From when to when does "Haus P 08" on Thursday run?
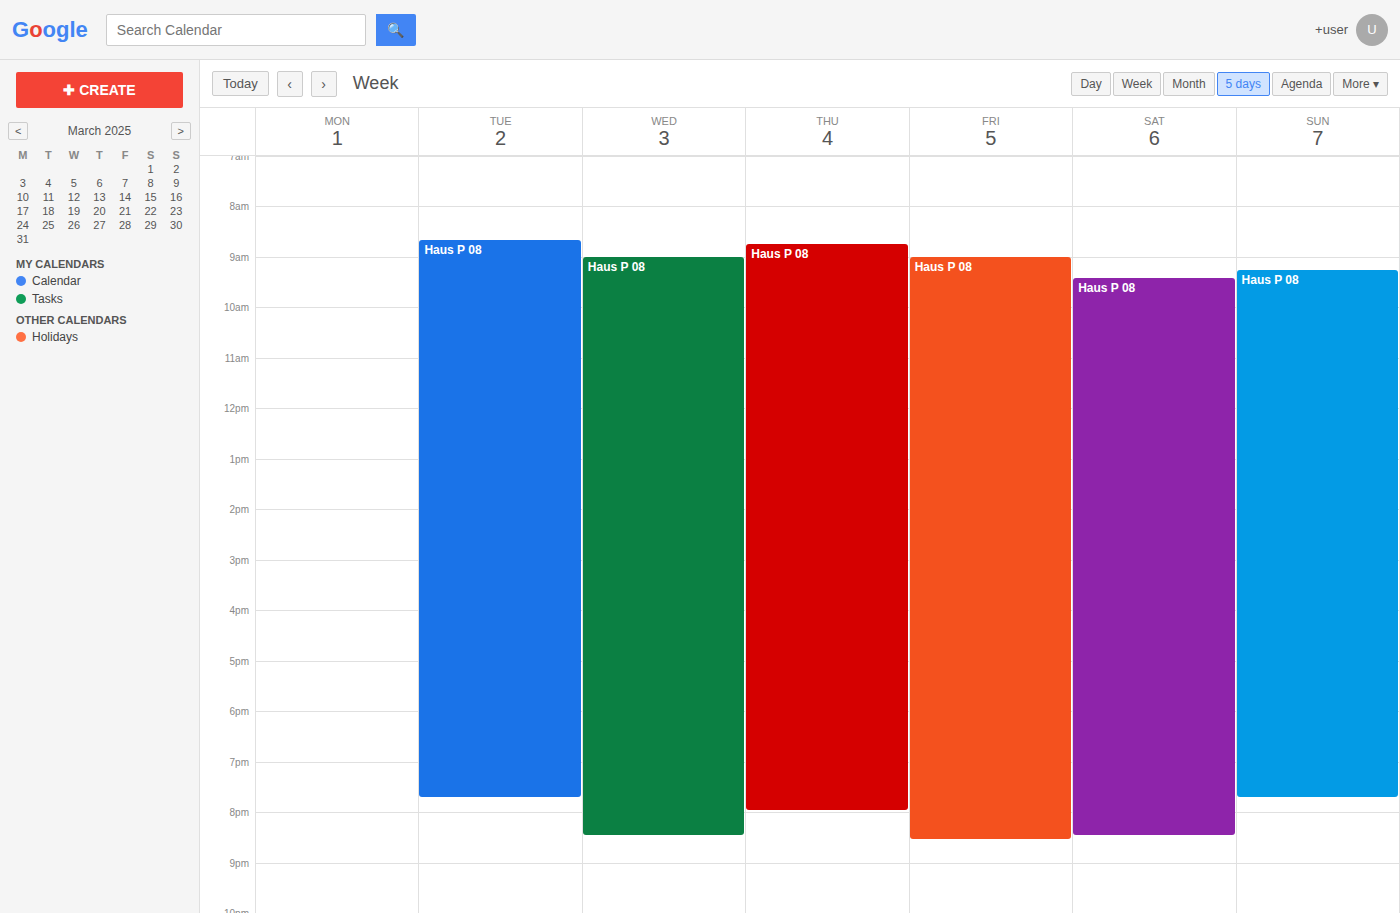
8:45 AM to 8:00 PM